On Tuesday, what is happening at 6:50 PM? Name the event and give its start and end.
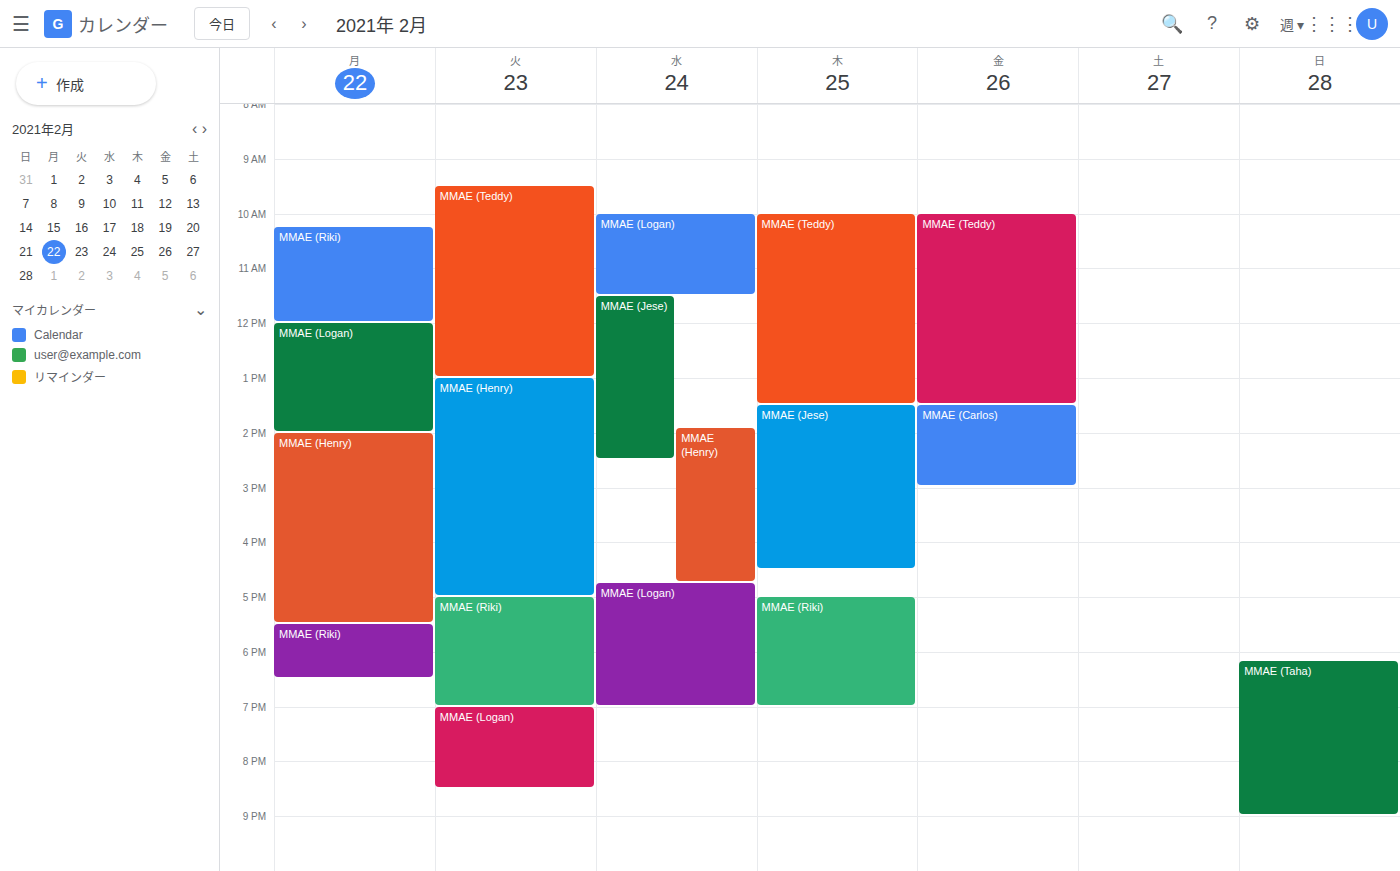
"MMAE (Riki)", 5:00 PM to 7:00 PM